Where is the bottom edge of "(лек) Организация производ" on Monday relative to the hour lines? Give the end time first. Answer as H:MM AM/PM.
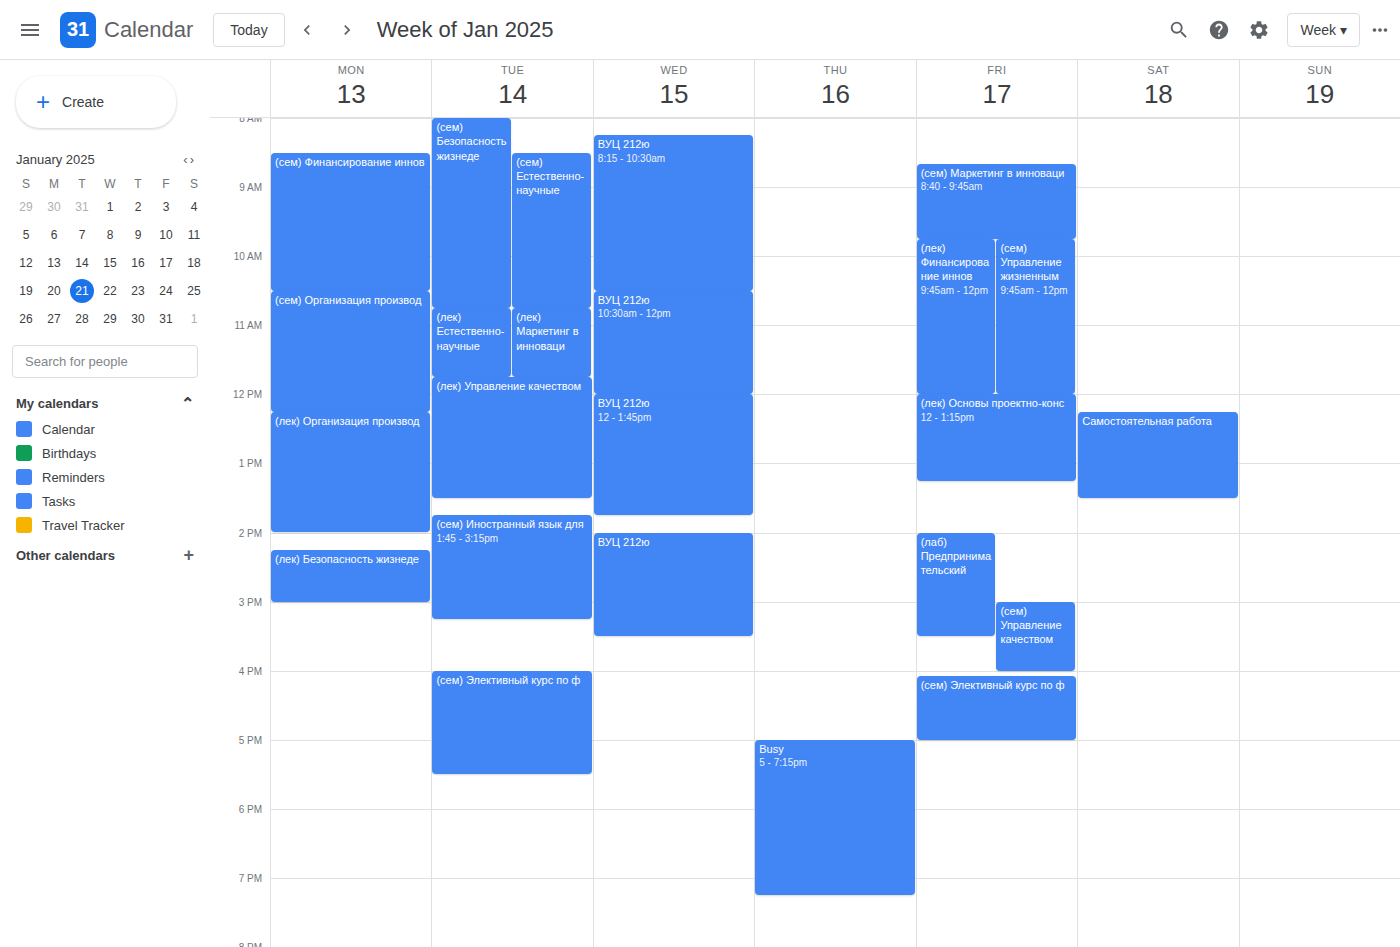
2:00 PM -- exactly on the 2 PM line.